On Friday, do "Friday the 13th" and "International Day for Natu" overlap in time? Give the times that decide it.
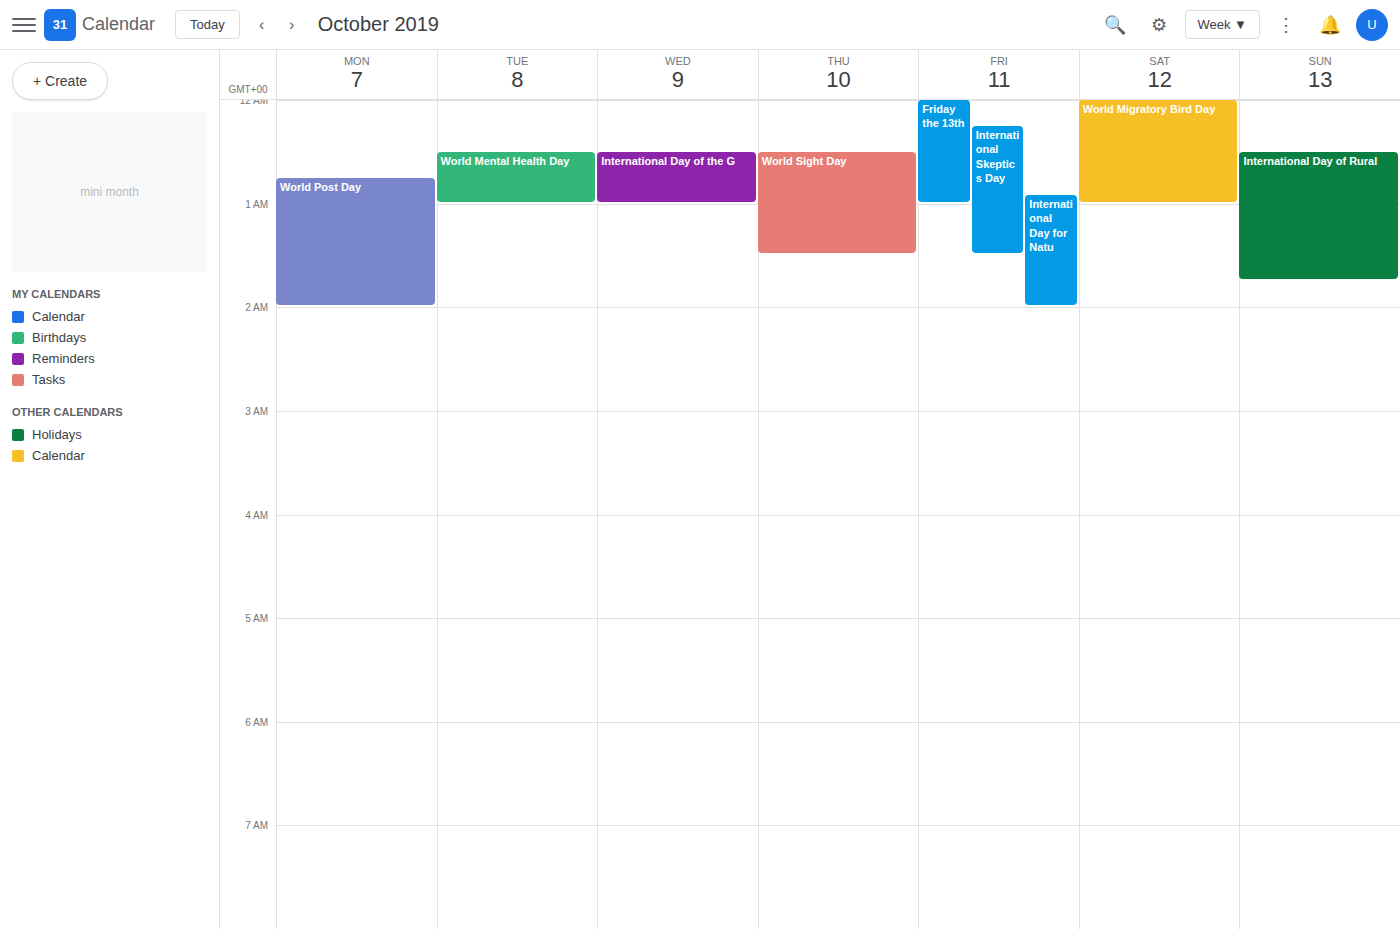
"International Day for Natu" starts at 12:55 AM, before "Friday the 13th" ends at 1:00 AM -- they overlap.